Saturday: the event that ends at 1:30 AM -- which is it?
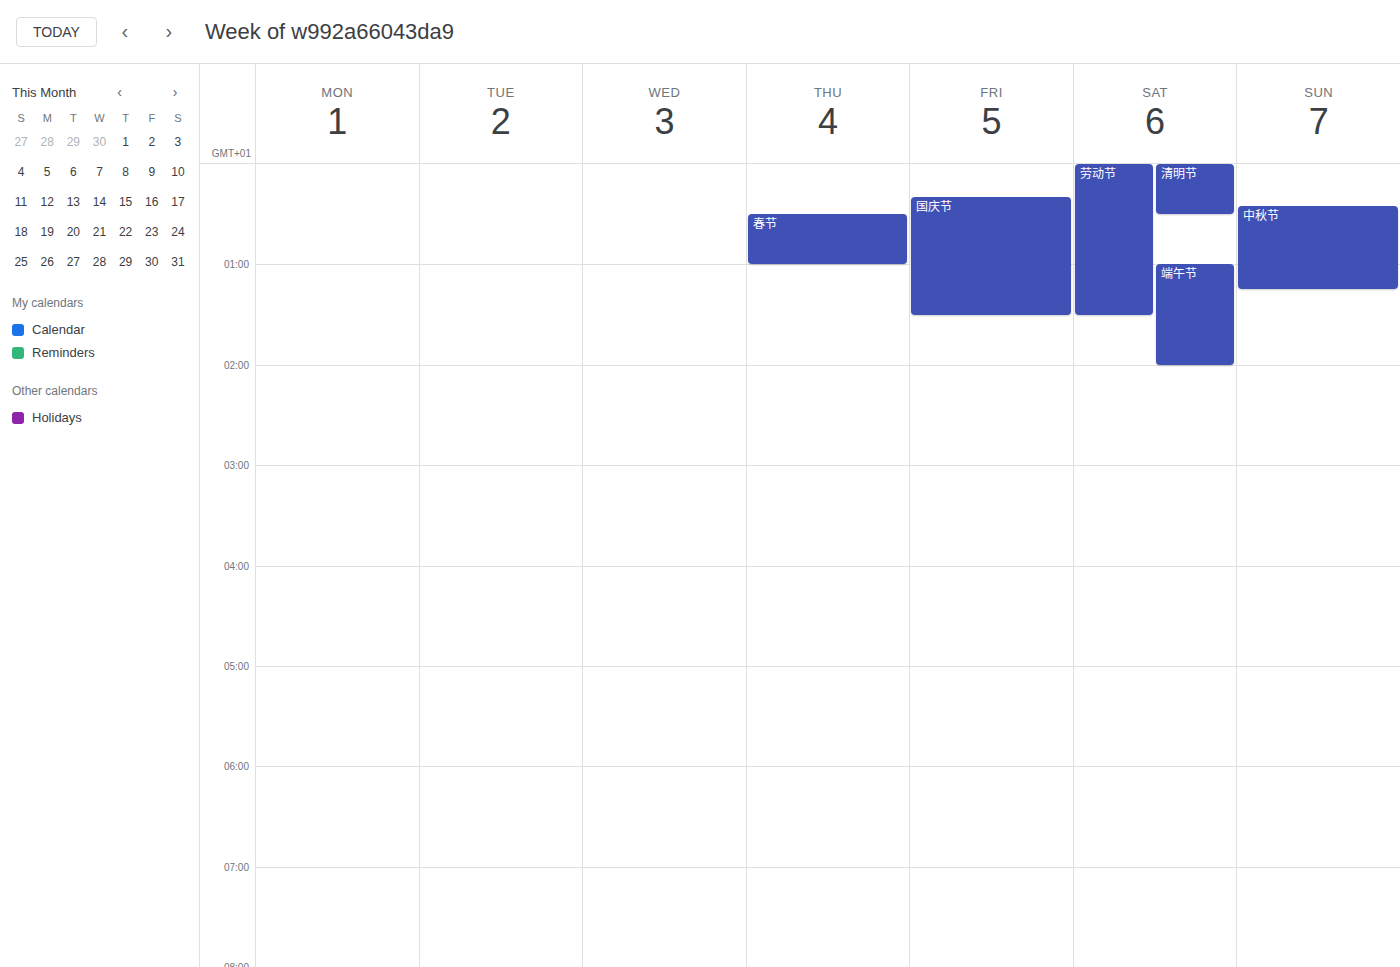
"劳动节"